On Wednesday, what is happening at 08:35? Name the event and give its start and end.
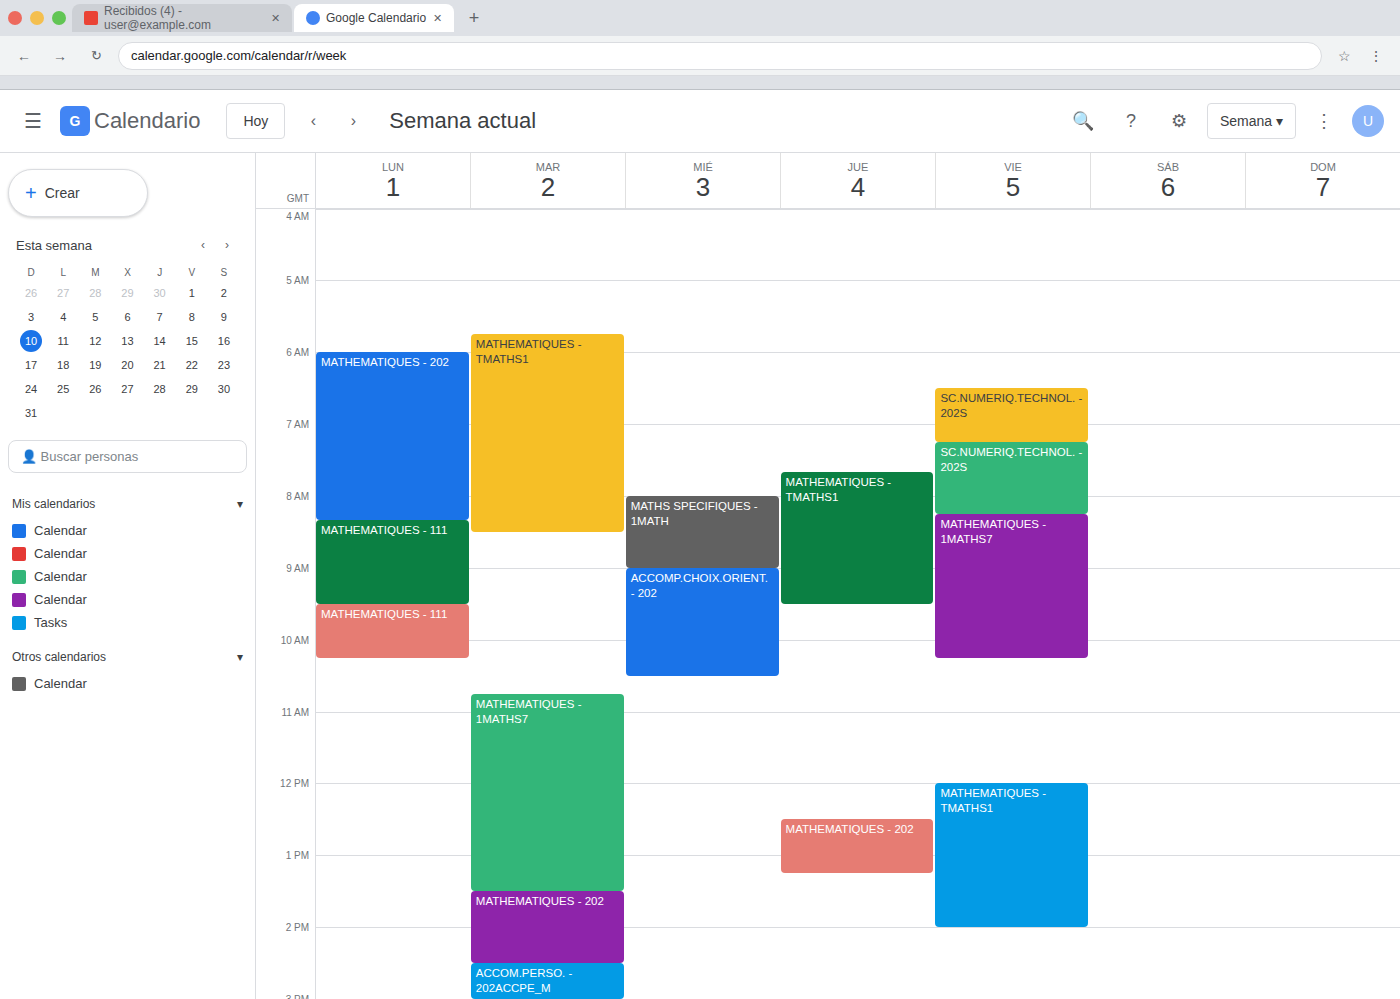
"MATHS SPECIFIQUES - 1MATH", 08:00 to 09:00